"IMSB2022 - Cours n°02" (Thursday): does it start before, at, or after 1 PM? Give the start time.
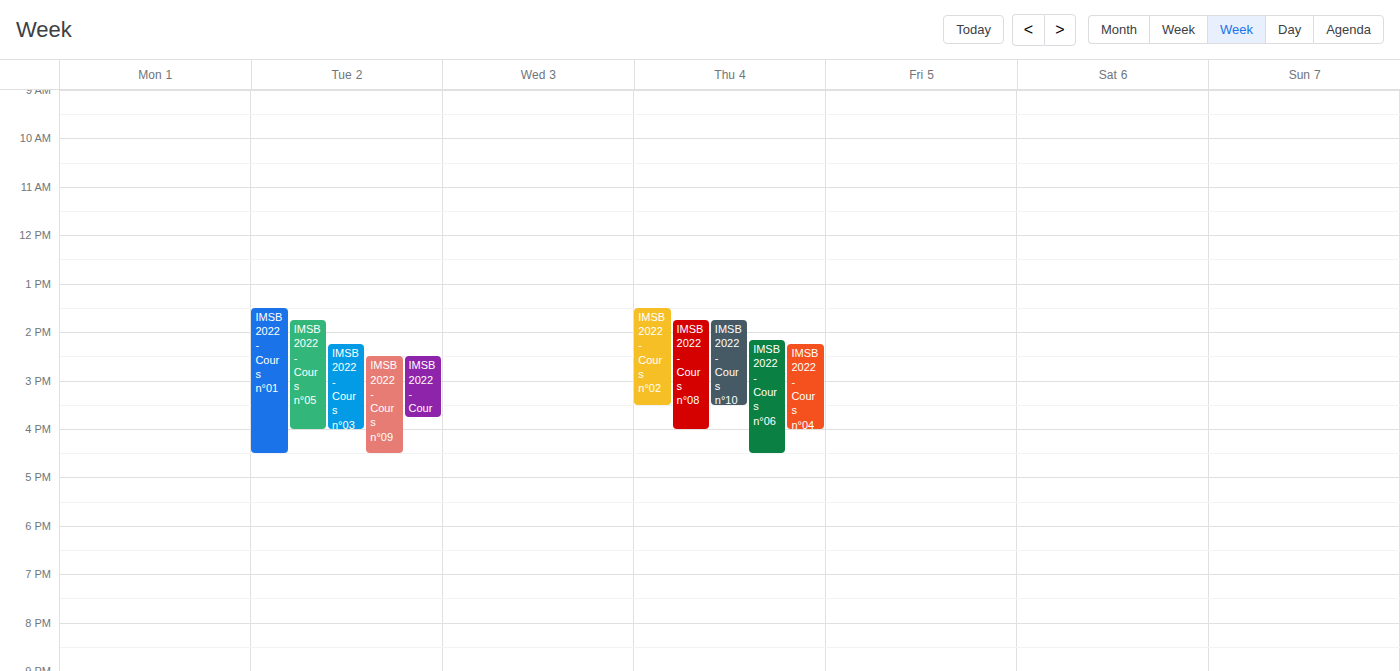
1:30 PM -- after 1 PM, 30 minutes below the 1 PM line.